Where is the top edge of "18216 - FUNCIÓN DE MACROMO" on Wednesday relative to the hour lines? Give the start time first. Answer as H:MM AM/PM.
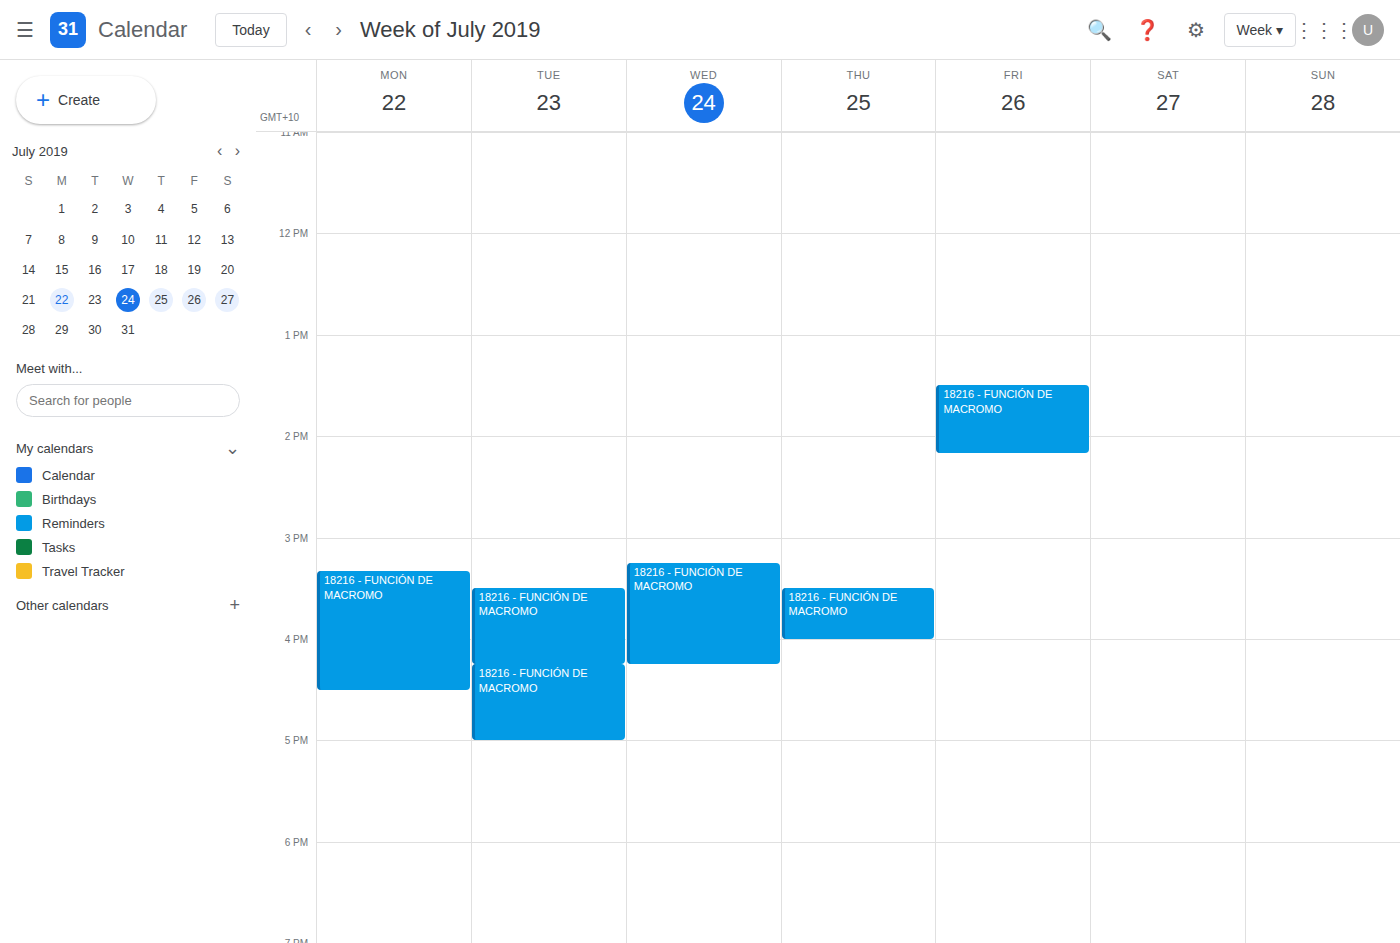
3:15 PM -- neither: a quarter of the way from the 3 PM line to the 4 PM line.